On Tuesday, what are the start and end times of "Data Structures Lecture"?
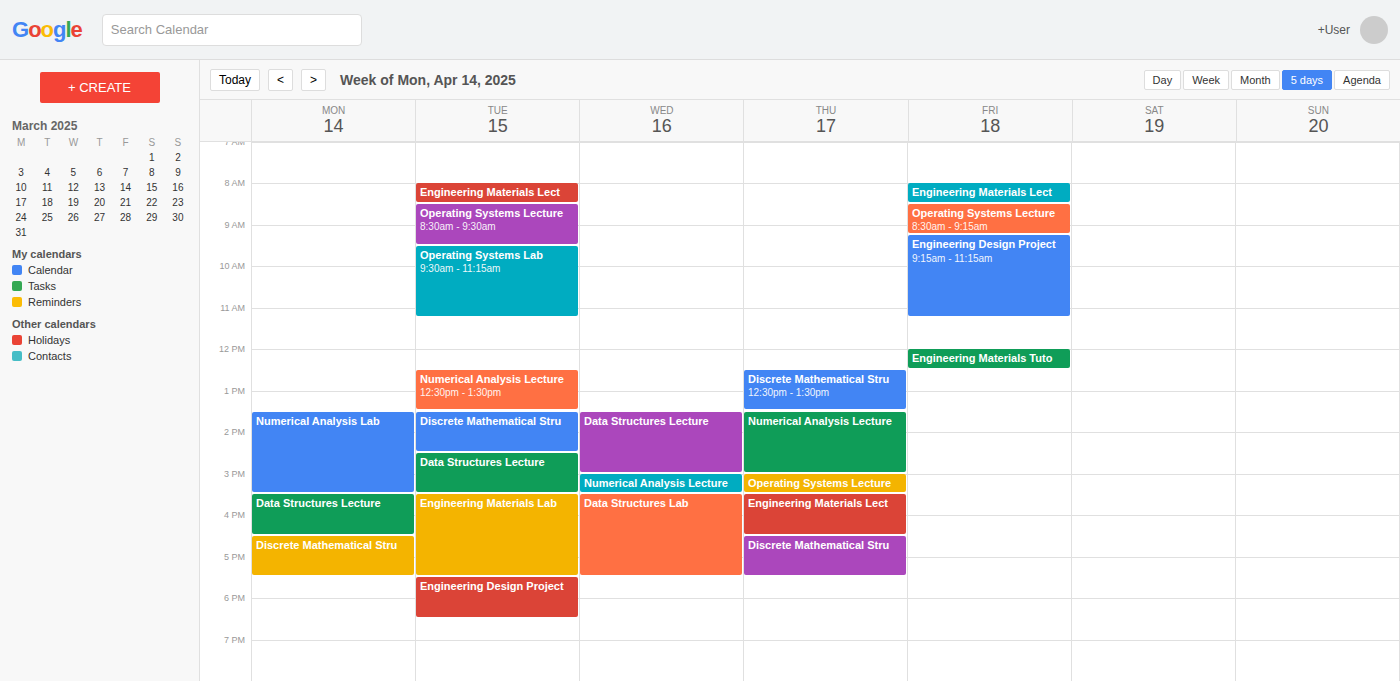
14:30 to 15:30